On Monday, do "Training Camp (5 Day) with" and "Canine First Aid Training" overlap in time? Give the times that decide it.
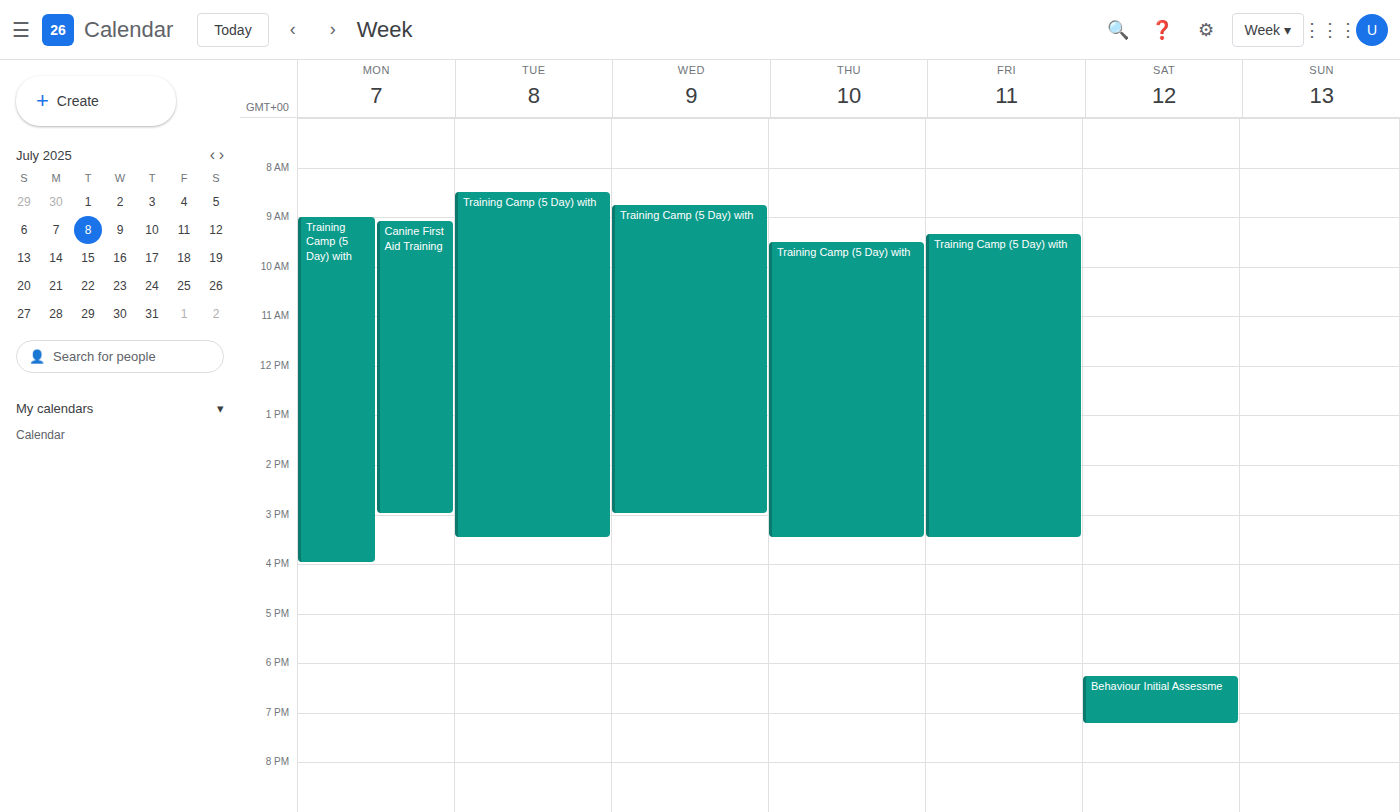
"Canine First Aid Training" runs 9:05 AM to 3:00 PM, inside "Training Camp (5 Day) with" -- they overlap.